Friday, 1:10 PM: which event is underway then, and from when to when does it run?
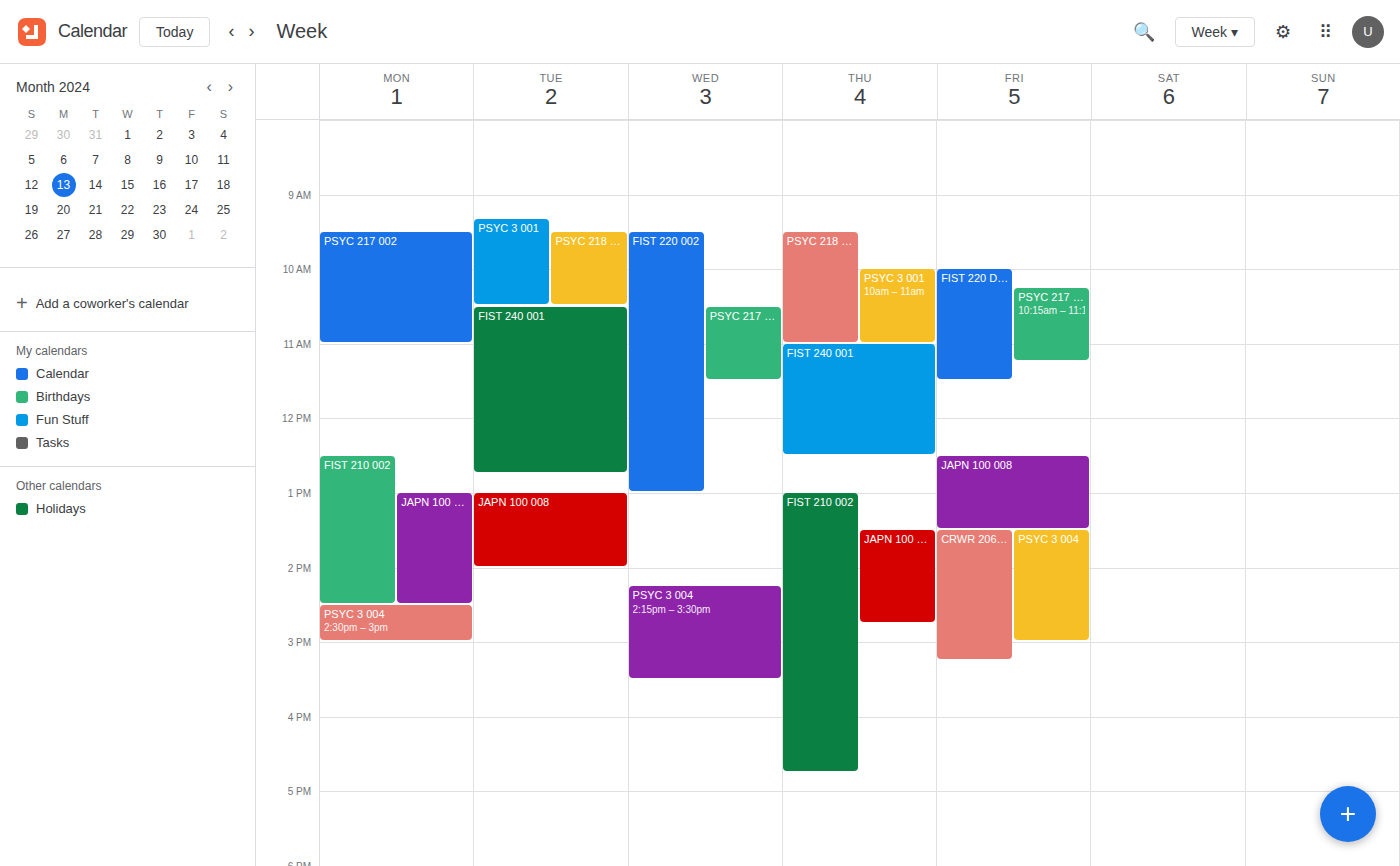
"JAPN 100 008", 12:30 PM to 1:30 PM